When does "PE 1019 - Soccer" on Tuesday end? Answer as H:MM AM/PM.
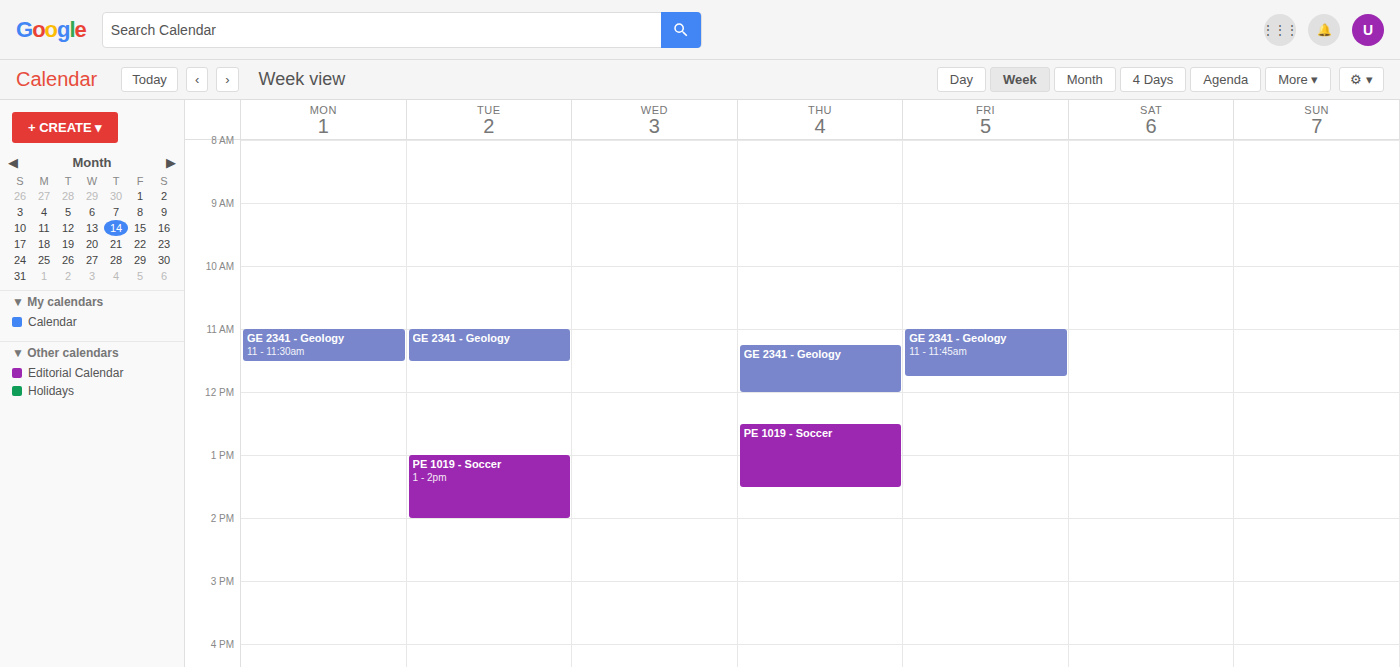
2:00 PM